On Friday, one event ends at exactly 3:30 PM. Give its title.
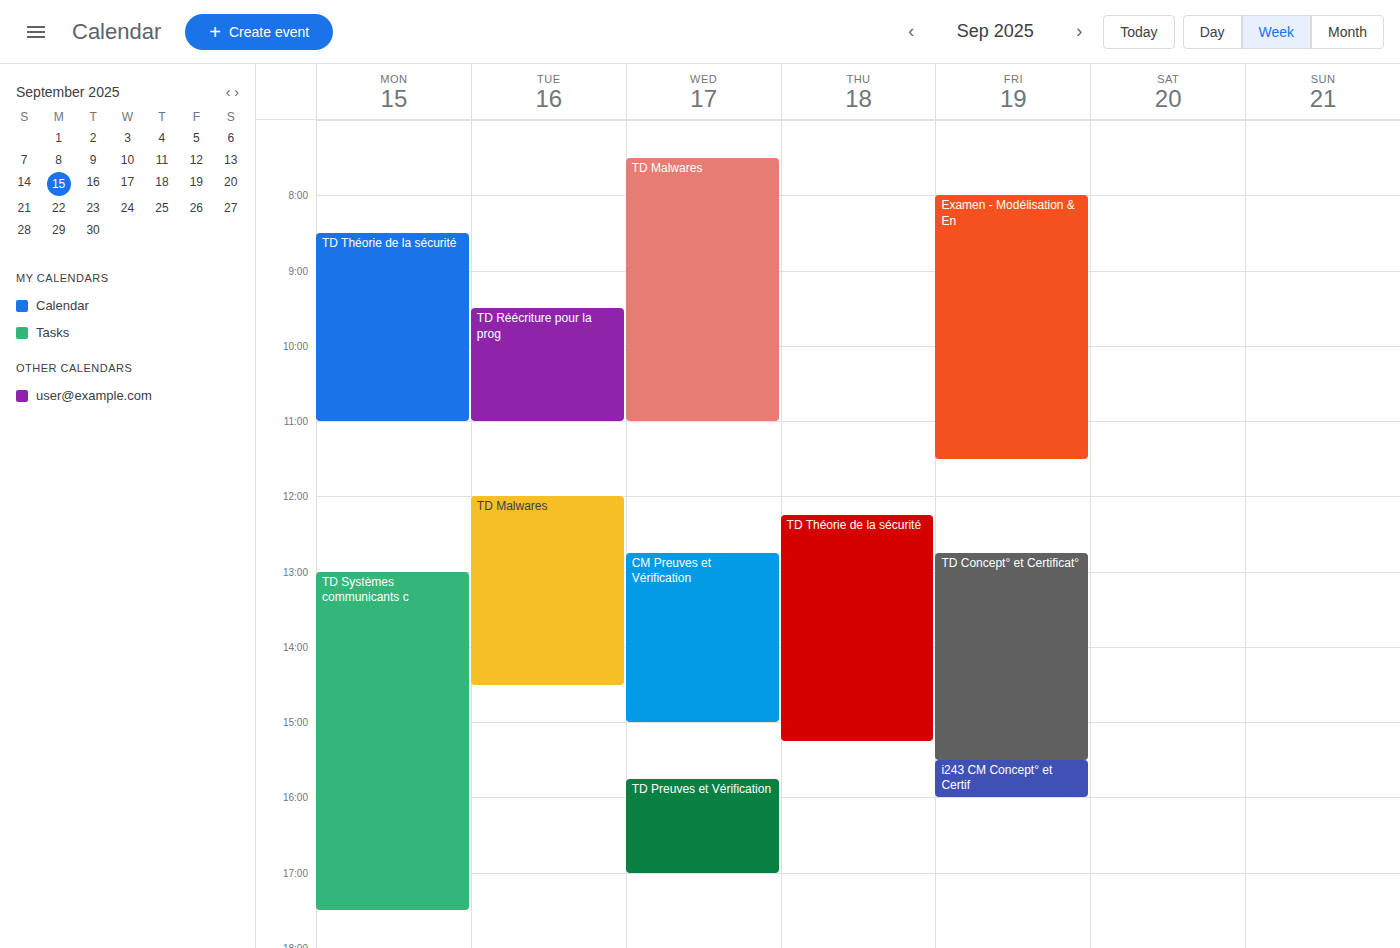
"TD Concept° et Certificat°"